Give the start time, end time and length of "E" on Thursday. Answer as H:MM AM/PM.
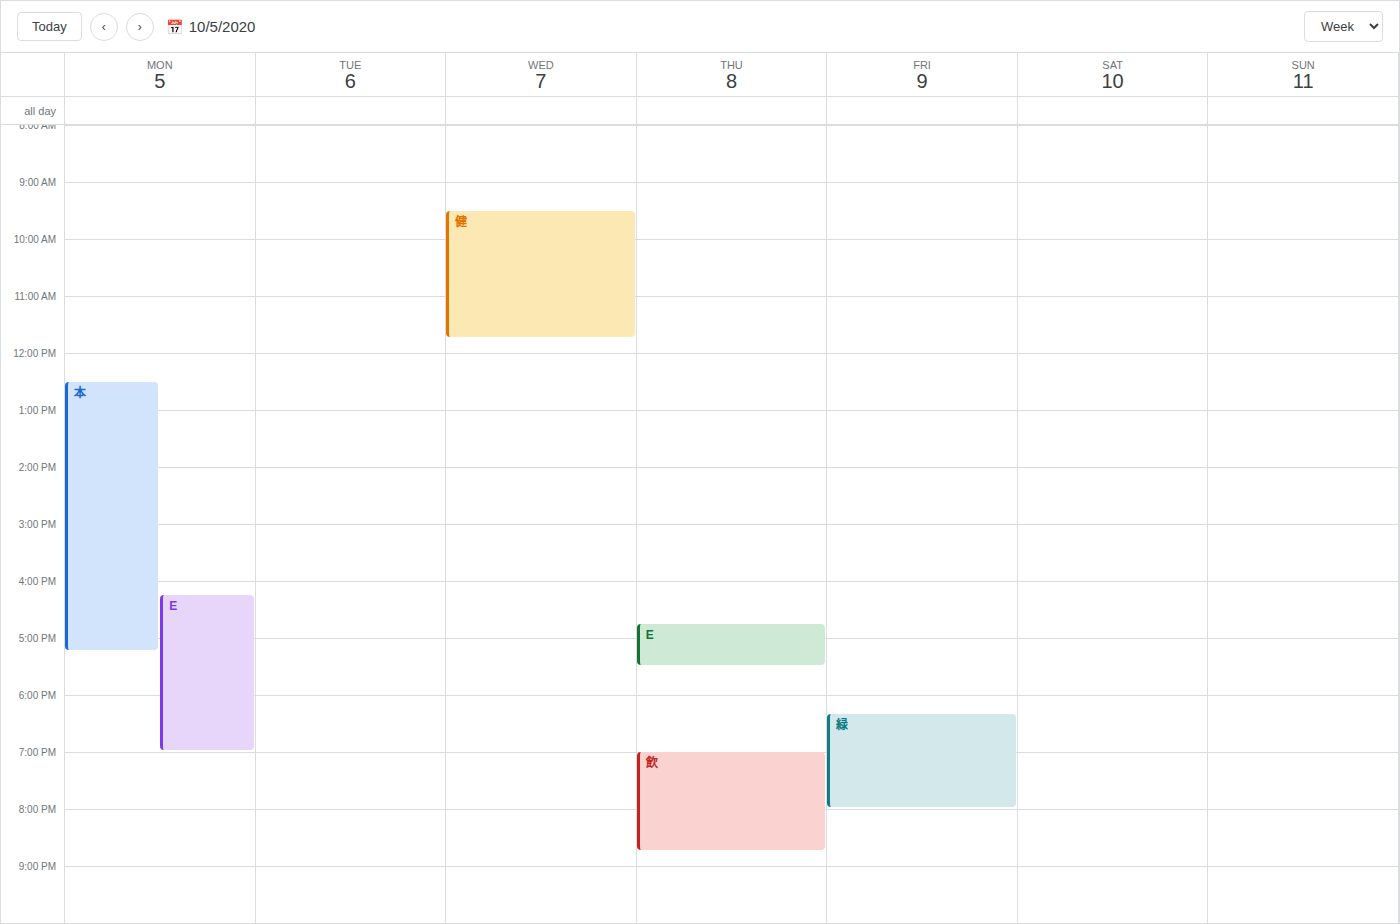
4:45 PM to 5:30 PM, 45 minutes